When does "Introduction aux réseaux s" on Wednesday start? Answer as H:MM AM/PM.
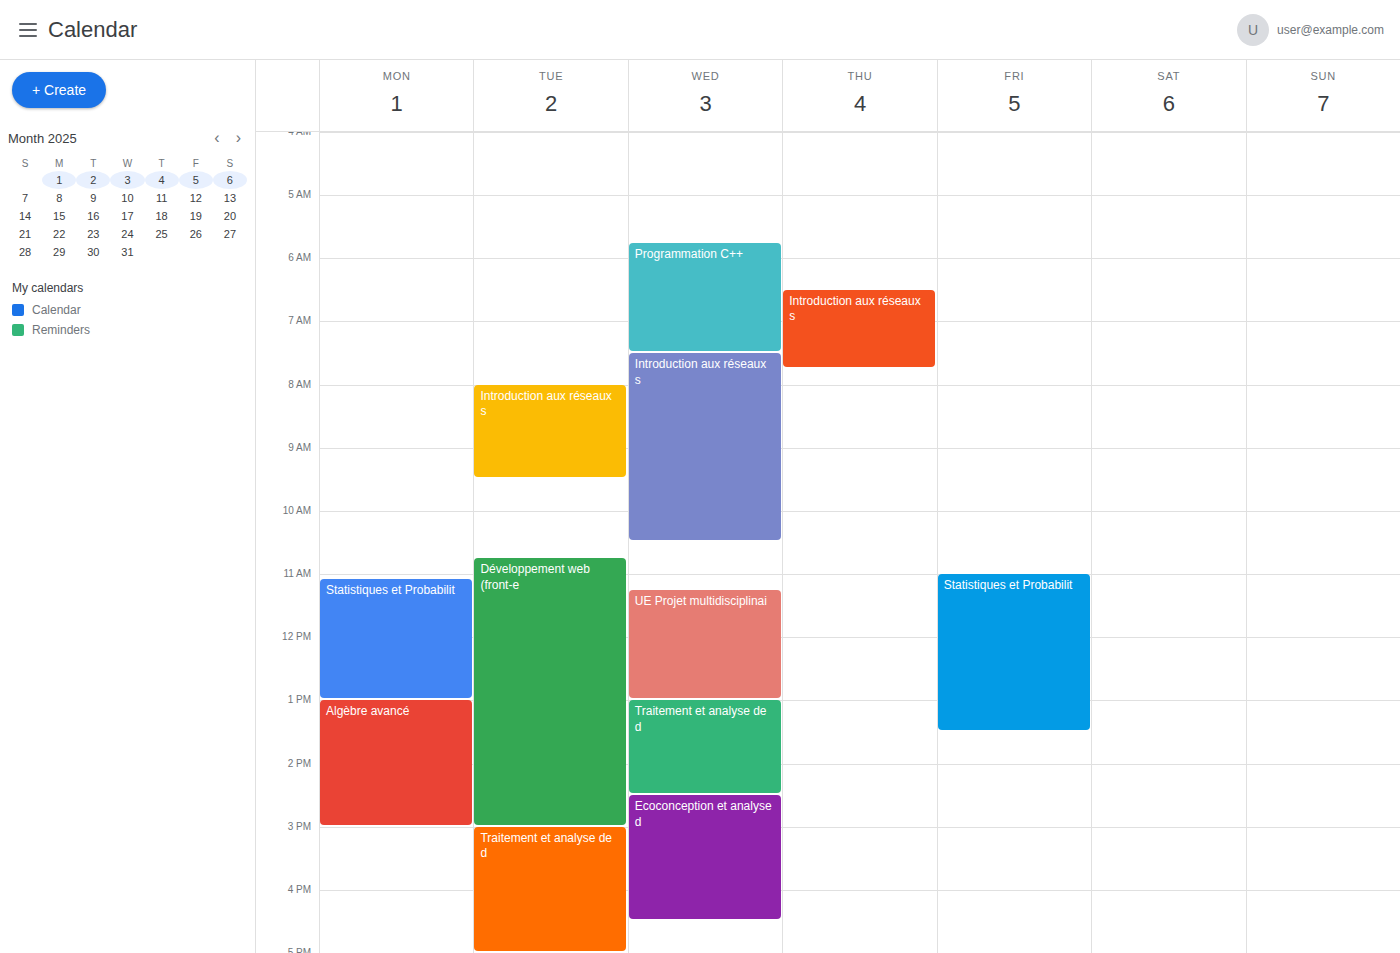
7:30 AM